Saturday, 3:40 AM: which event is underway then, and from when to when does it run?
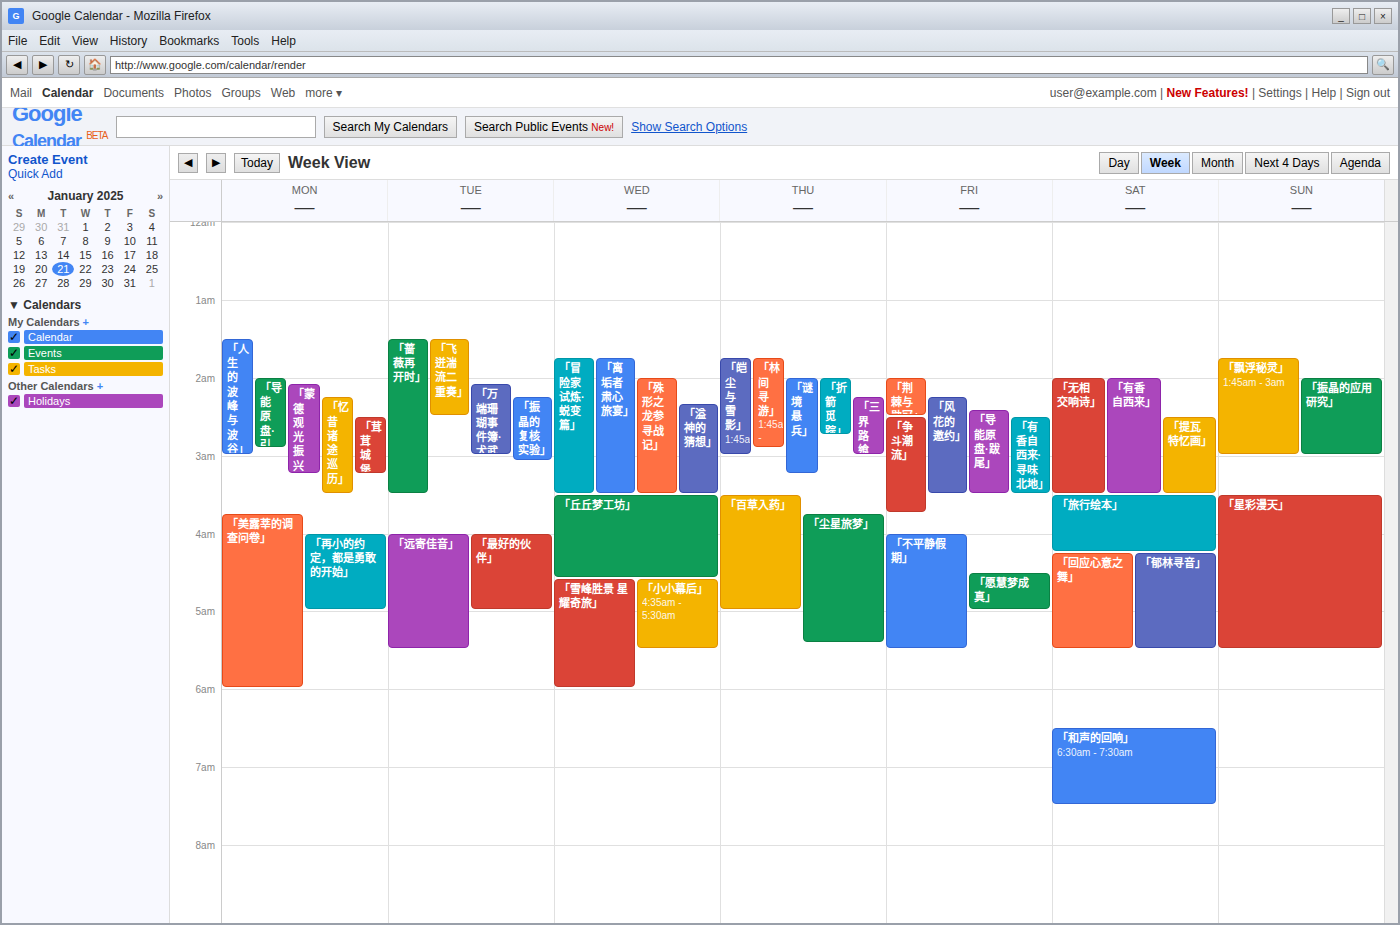
"「旅行绘本」", 3:30 AM to 4:15 AM